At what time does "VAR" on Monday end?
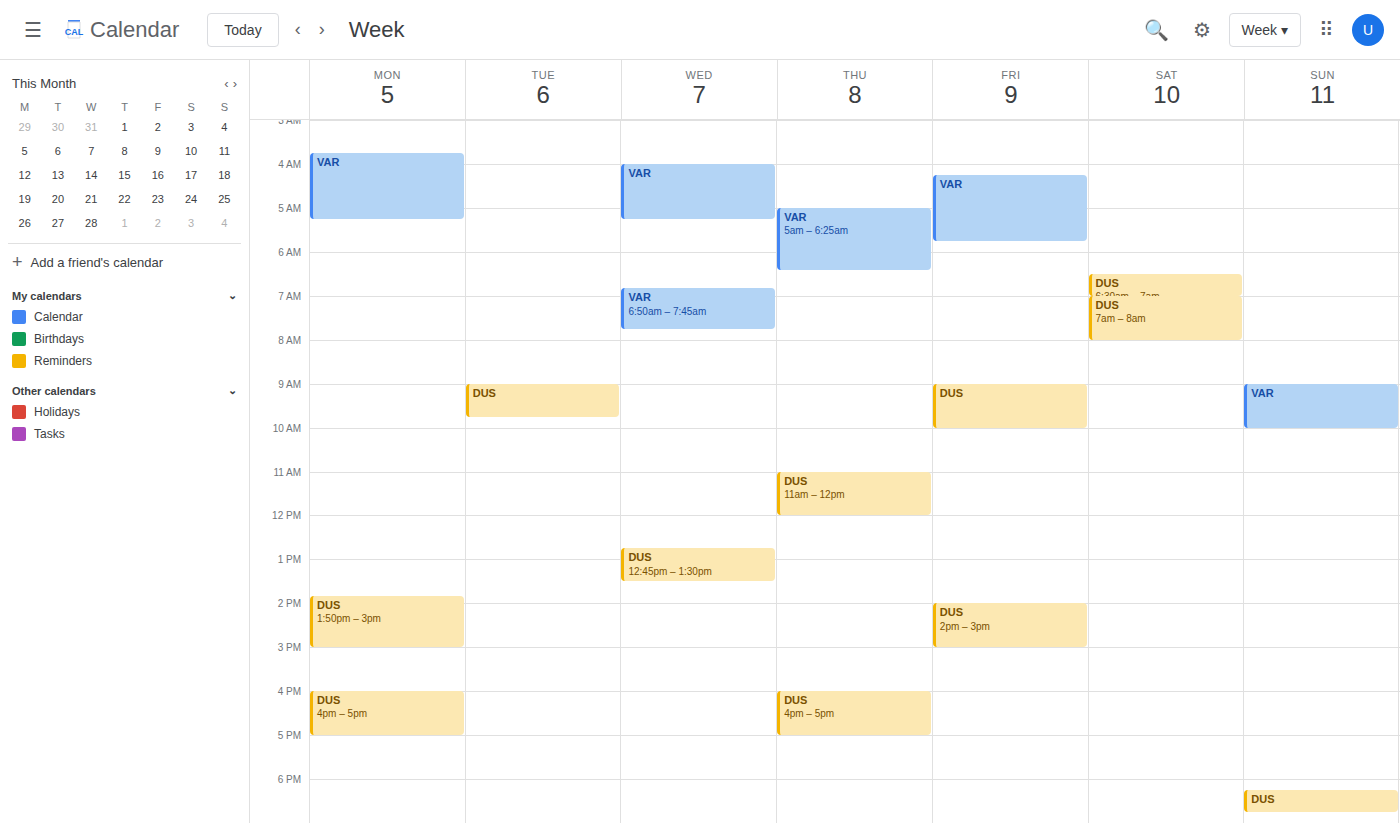
5:15 AM